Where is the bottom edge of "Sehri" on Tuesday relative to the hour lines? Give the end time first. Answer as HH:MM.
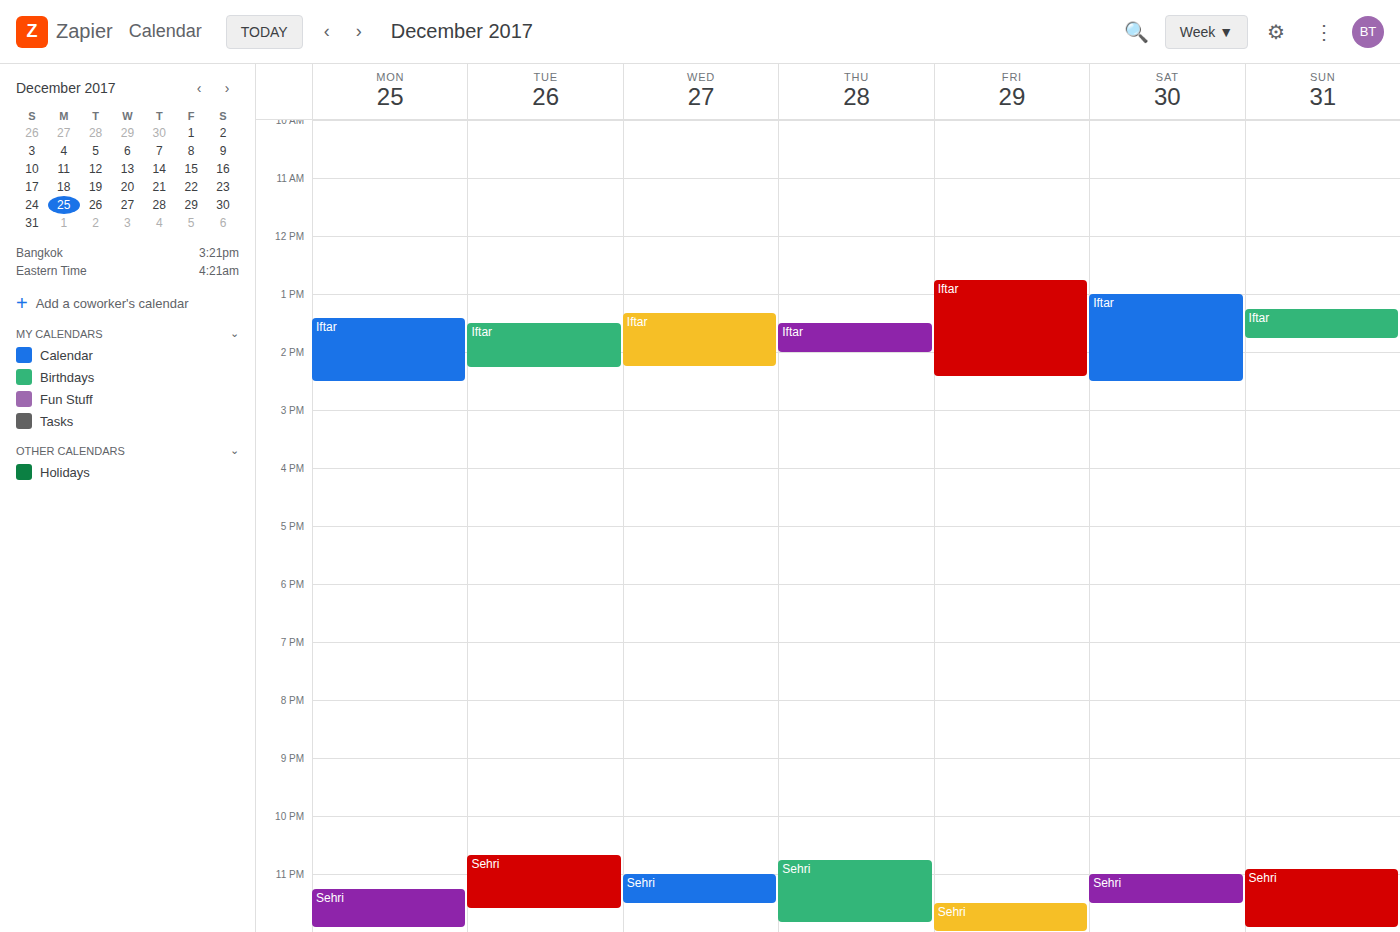
23:35 -- neither: 35 minutes below the 23:00 line and 25 minutes above the 24:00 line.